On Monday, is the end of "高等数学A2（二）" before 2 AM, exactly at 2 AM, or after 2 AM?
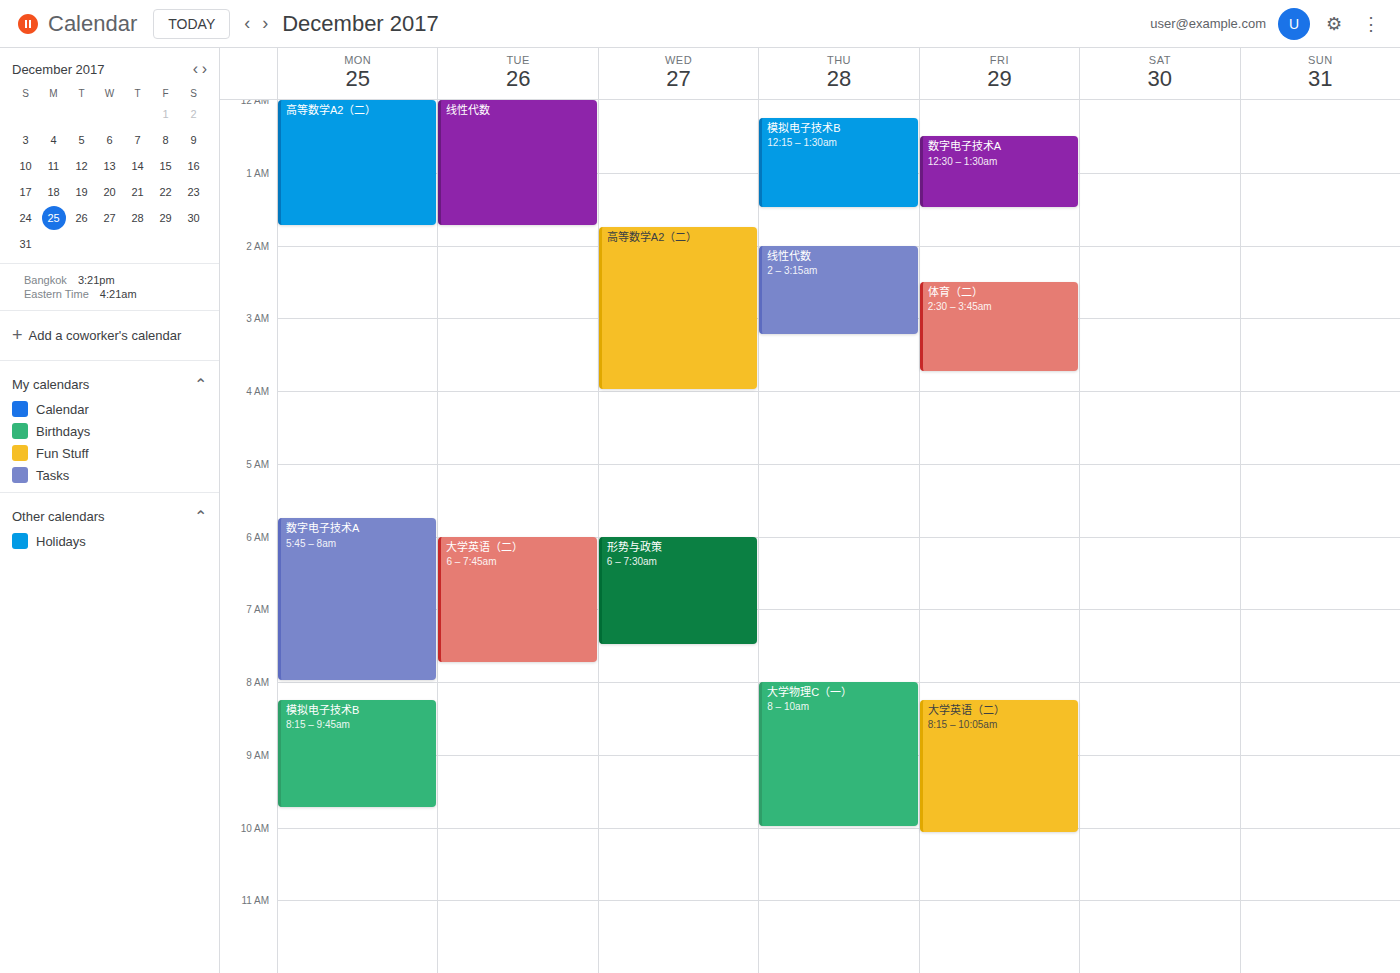
1:45 AM -- before 2 AM, 15 minutes above the 2 AM line.